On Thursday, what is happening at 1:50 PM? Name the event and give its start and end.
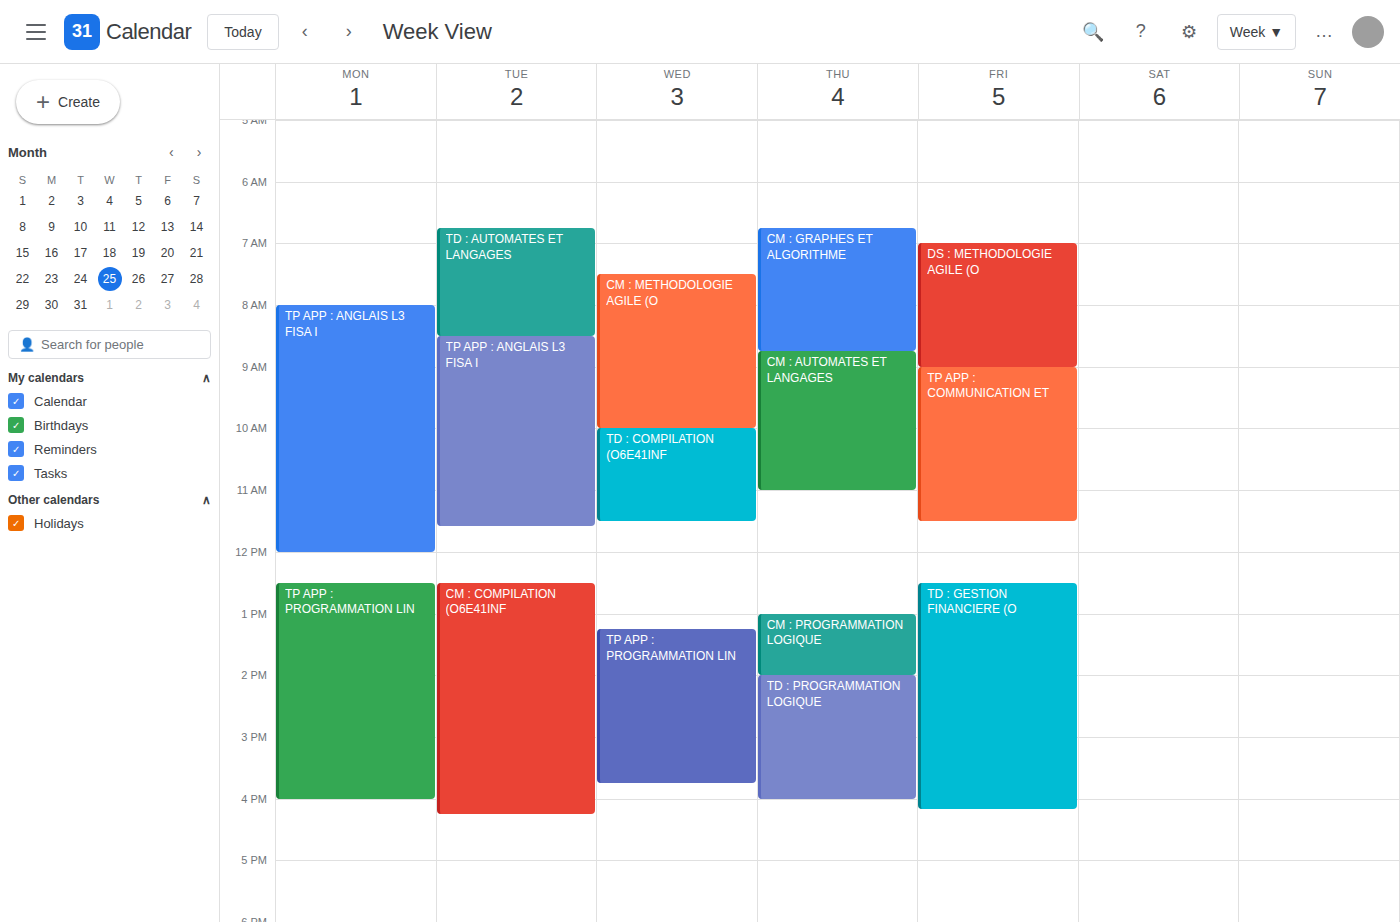
"CM : PROGRAMMATION LOGIQUE", 1:00 PM to 2:00 PM